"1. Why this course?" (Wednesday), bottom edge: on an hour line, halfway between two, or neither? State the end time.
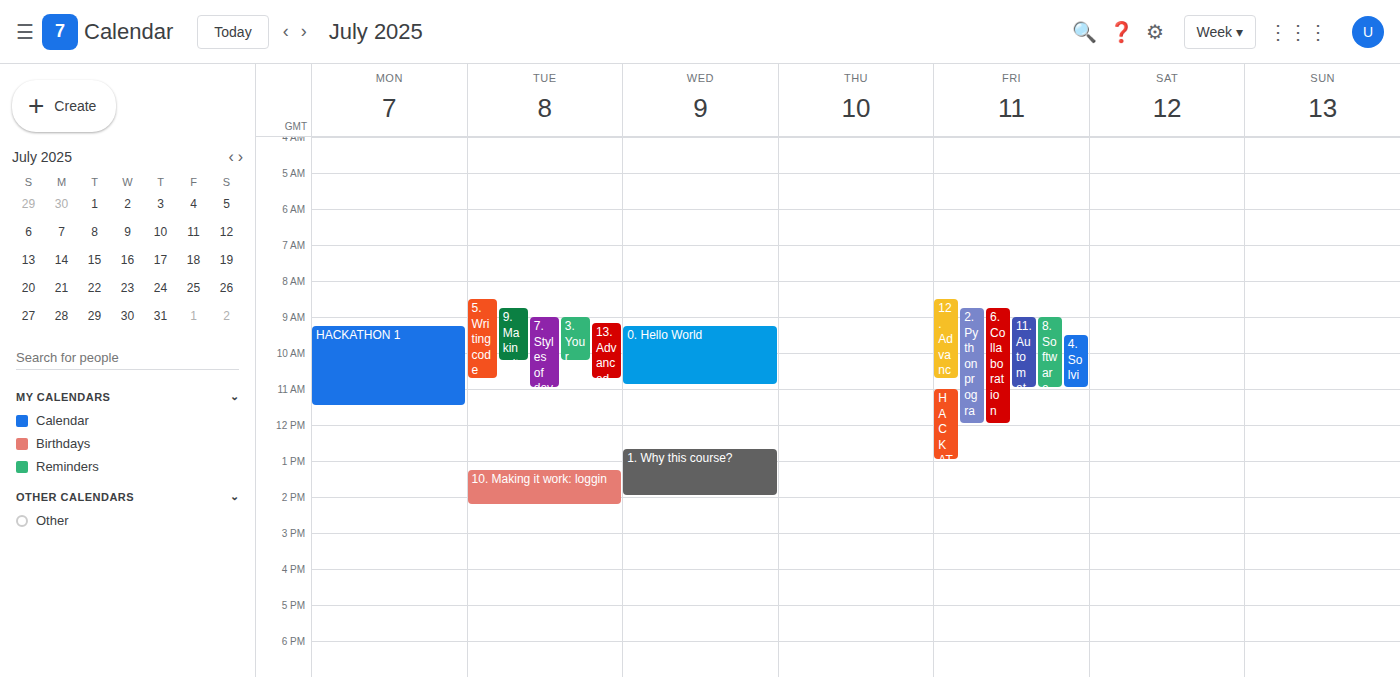
2:00 PM -- exactly on the 2 PM line.